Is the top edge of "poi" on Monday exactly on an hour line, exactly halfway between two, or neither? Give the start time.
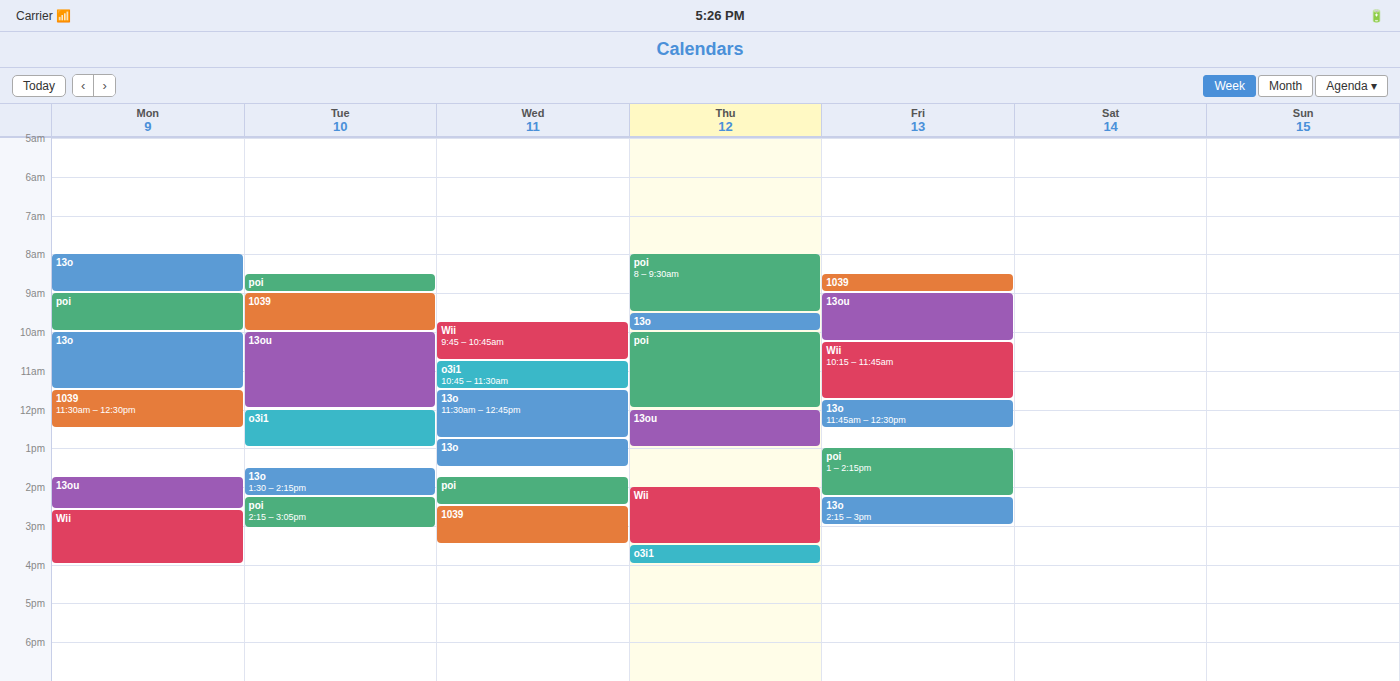
9:00 AM -- exactly on the 9 AM line.